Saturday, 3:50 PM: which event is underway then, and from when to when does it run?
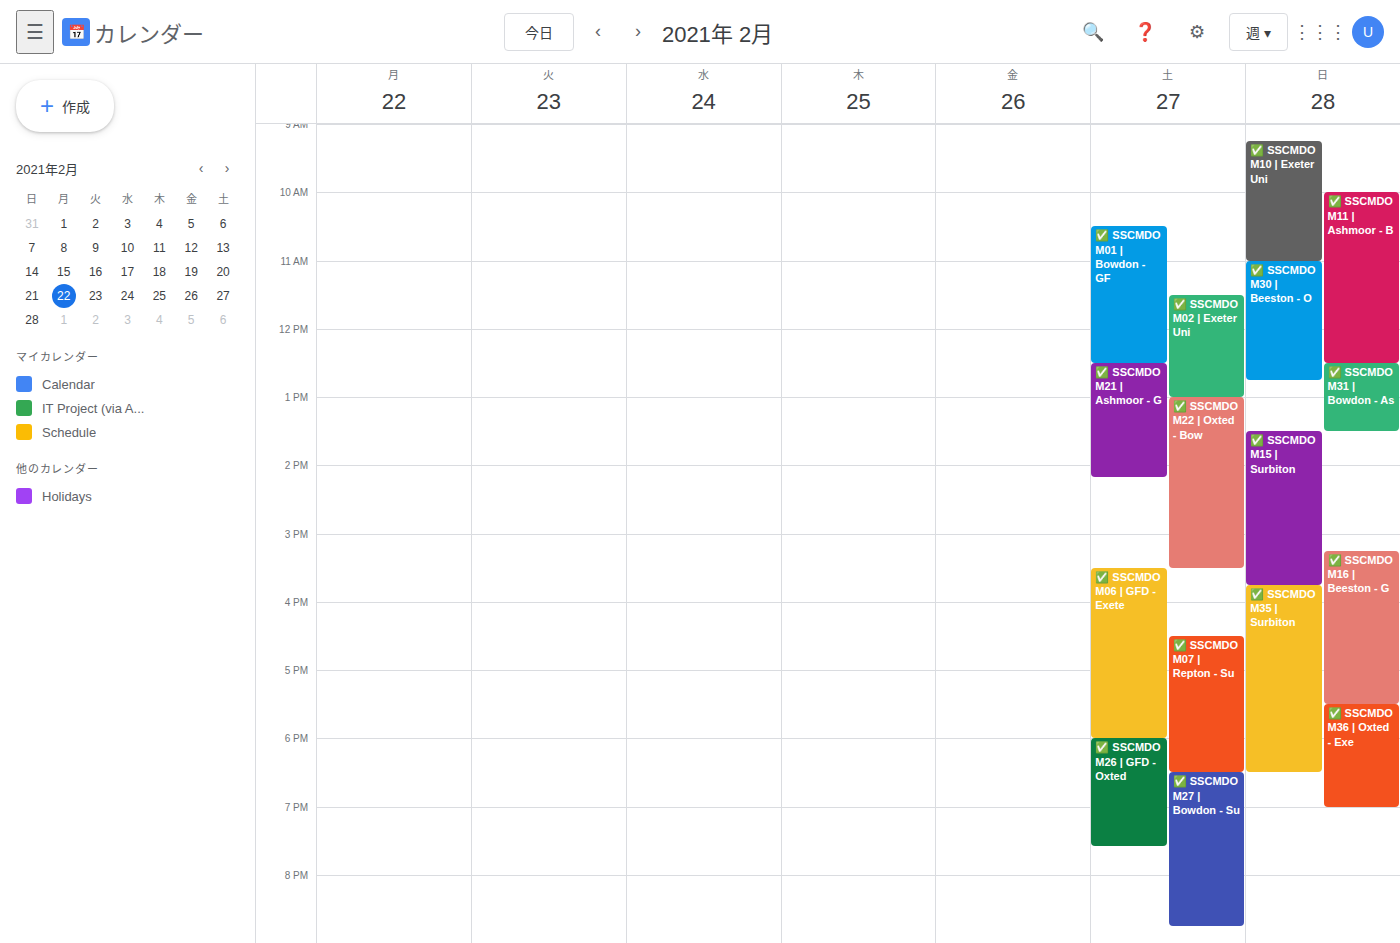
"✅ SSCMDO M06 | GFD - Exete", 3:30 PM to 6:00 PM